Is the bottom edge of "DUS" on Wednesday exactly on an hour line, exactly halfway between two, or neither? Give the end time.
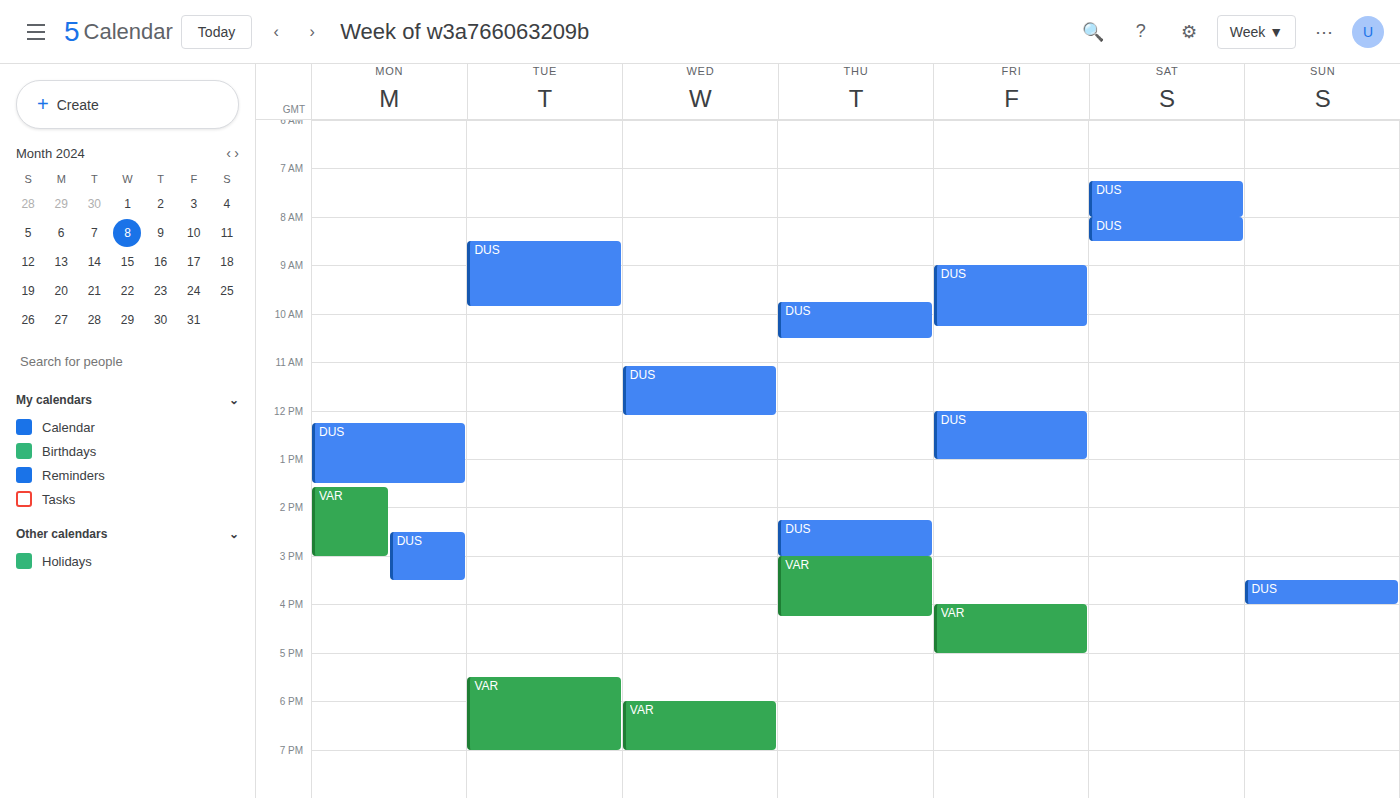
12:05 PM -- neither: 5 minutes below the 12 PM line and 55 minutes above the 1 PM line.